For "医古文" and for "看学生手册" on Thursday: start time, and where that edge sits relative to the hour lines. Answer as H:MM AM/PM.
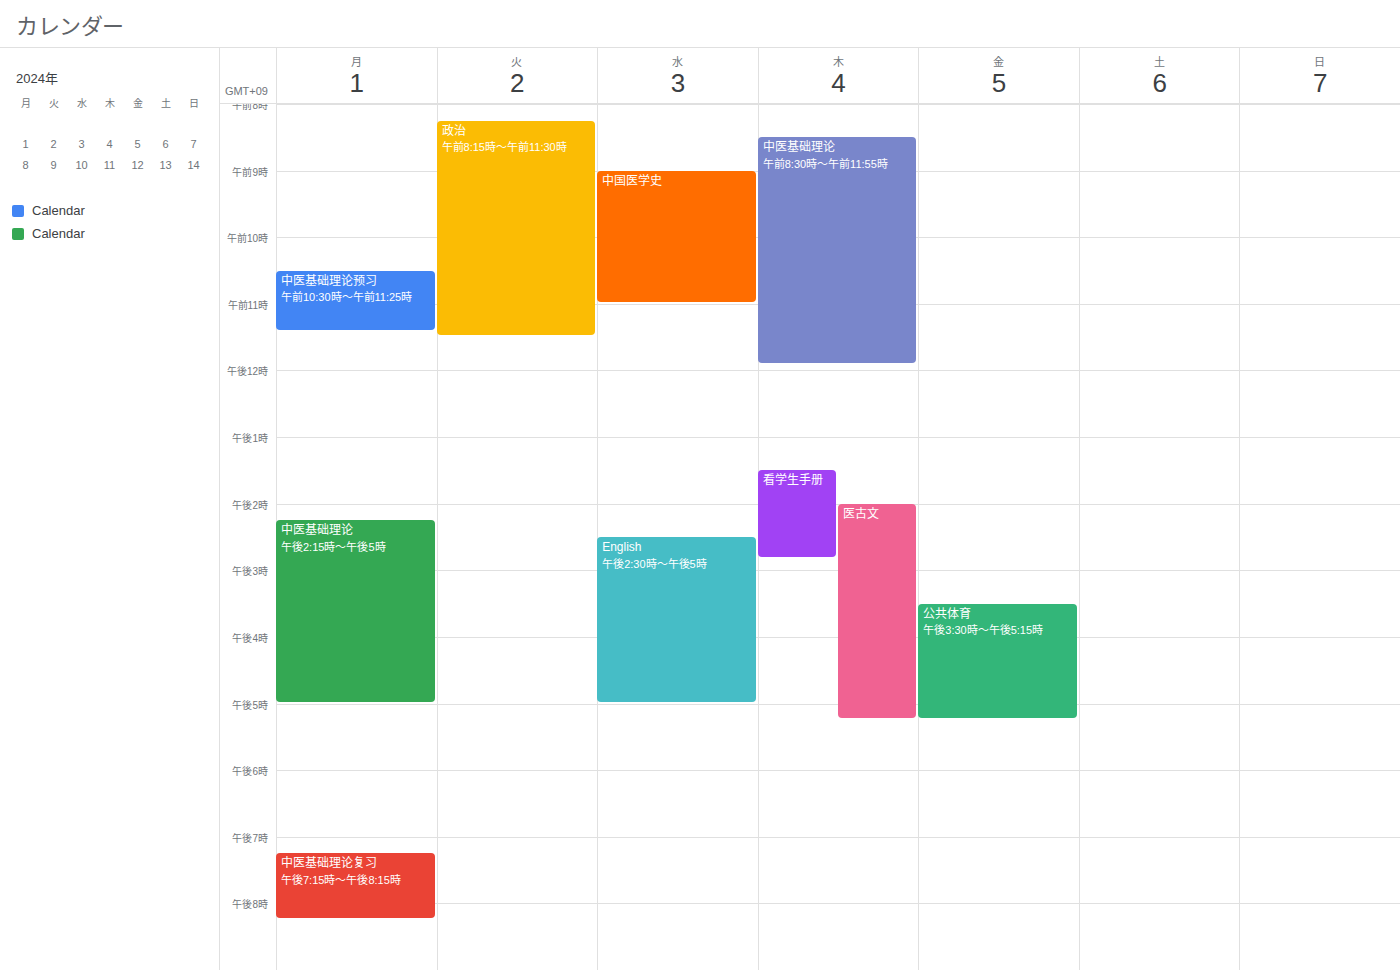
"医古文": 2:00 PM, exactly on the 2 PM line. "看学生手册": 1:30 PM, halfway between the 1 PM and 2 PM lines.